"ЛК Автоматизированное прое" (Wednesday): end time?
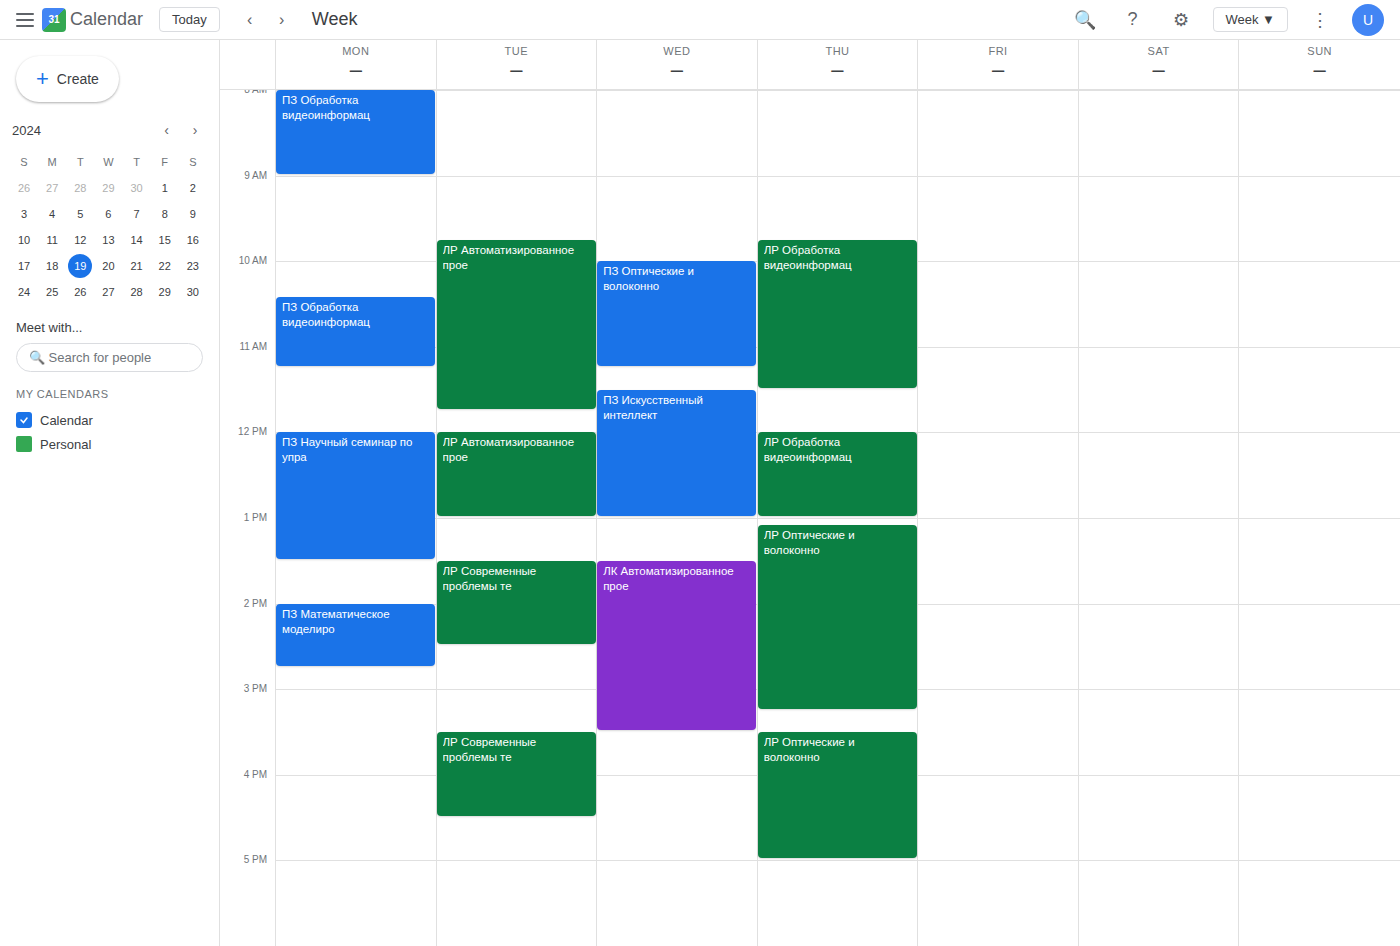
15:30